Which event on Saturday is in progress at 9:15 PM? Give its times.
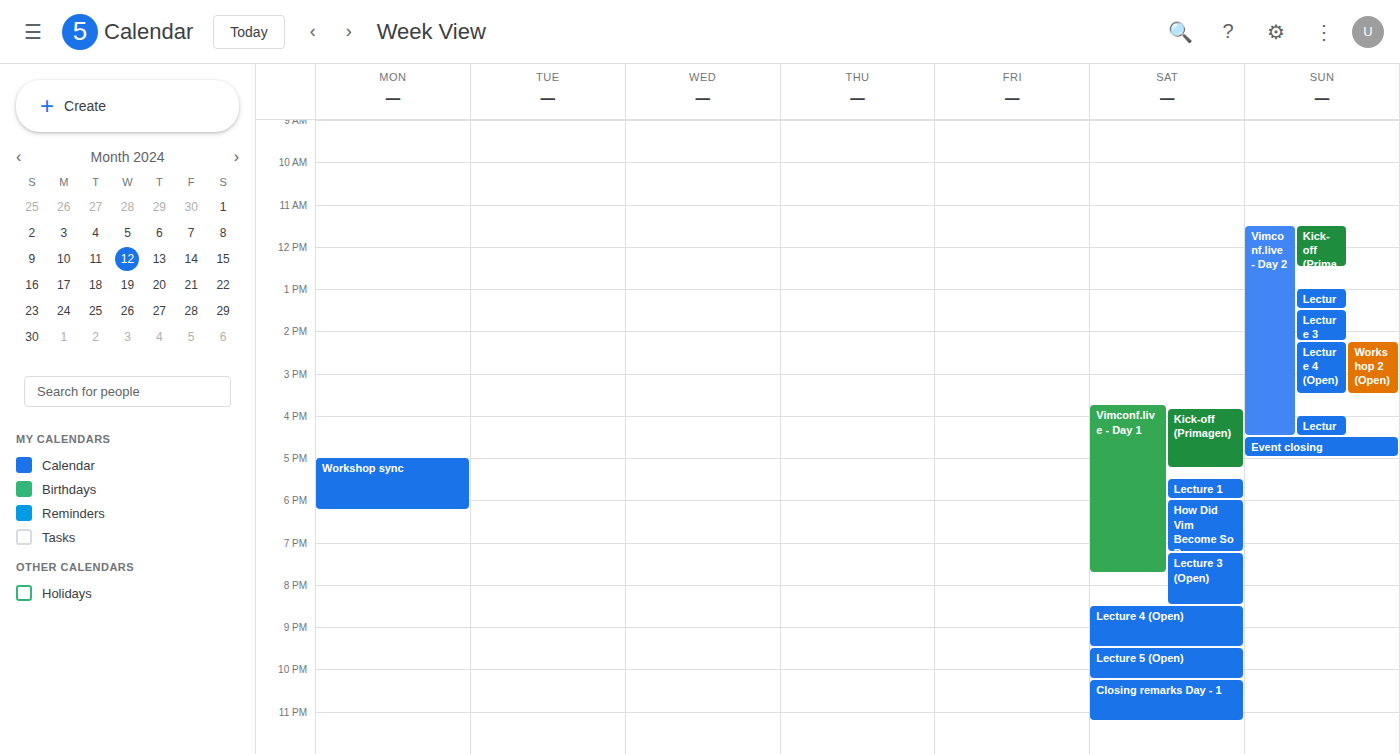
"Lecture 4 (Open)", 8:30 PM to 9:30 PM